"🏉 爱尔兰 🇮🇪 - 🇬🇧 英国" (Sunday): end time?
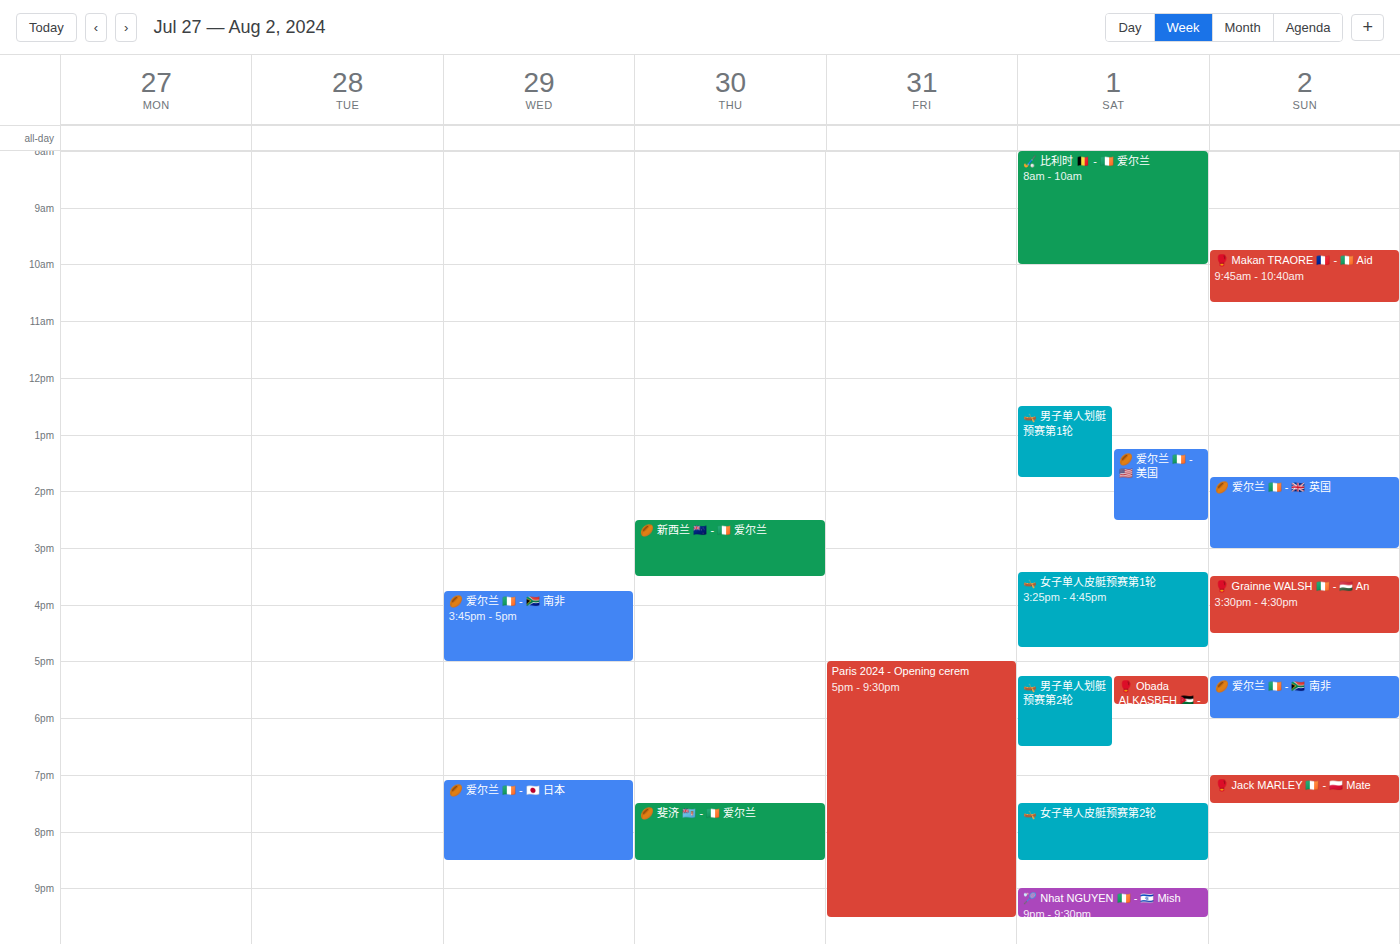
3:00 PM